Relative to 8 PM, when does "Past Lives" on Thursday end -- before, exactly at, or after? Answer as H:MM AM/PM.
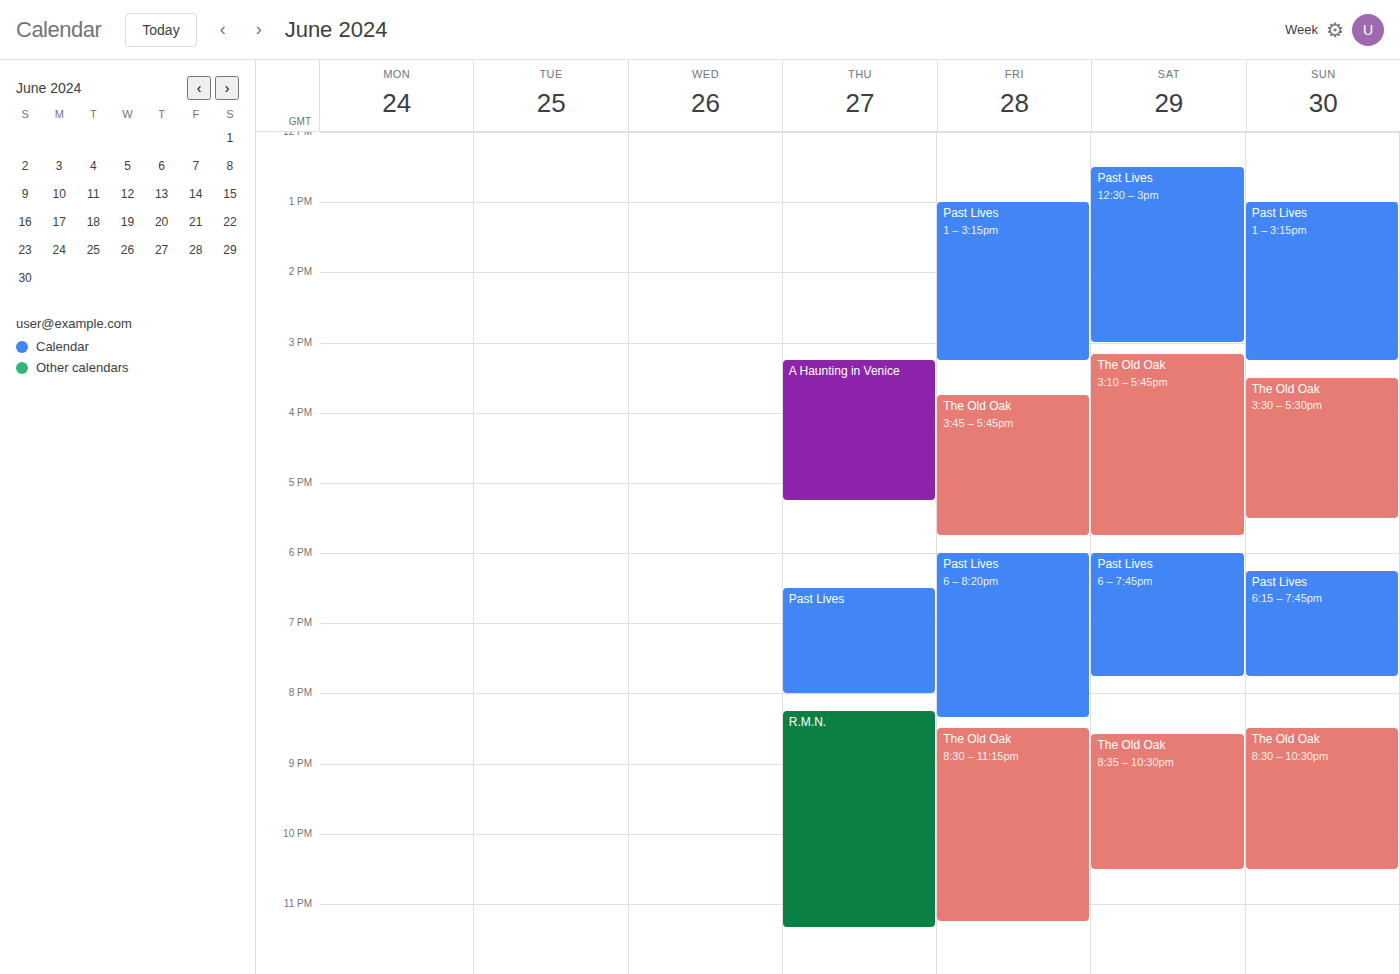
8:00 PM -- exactly at 8 PM, on the 8 PM line.